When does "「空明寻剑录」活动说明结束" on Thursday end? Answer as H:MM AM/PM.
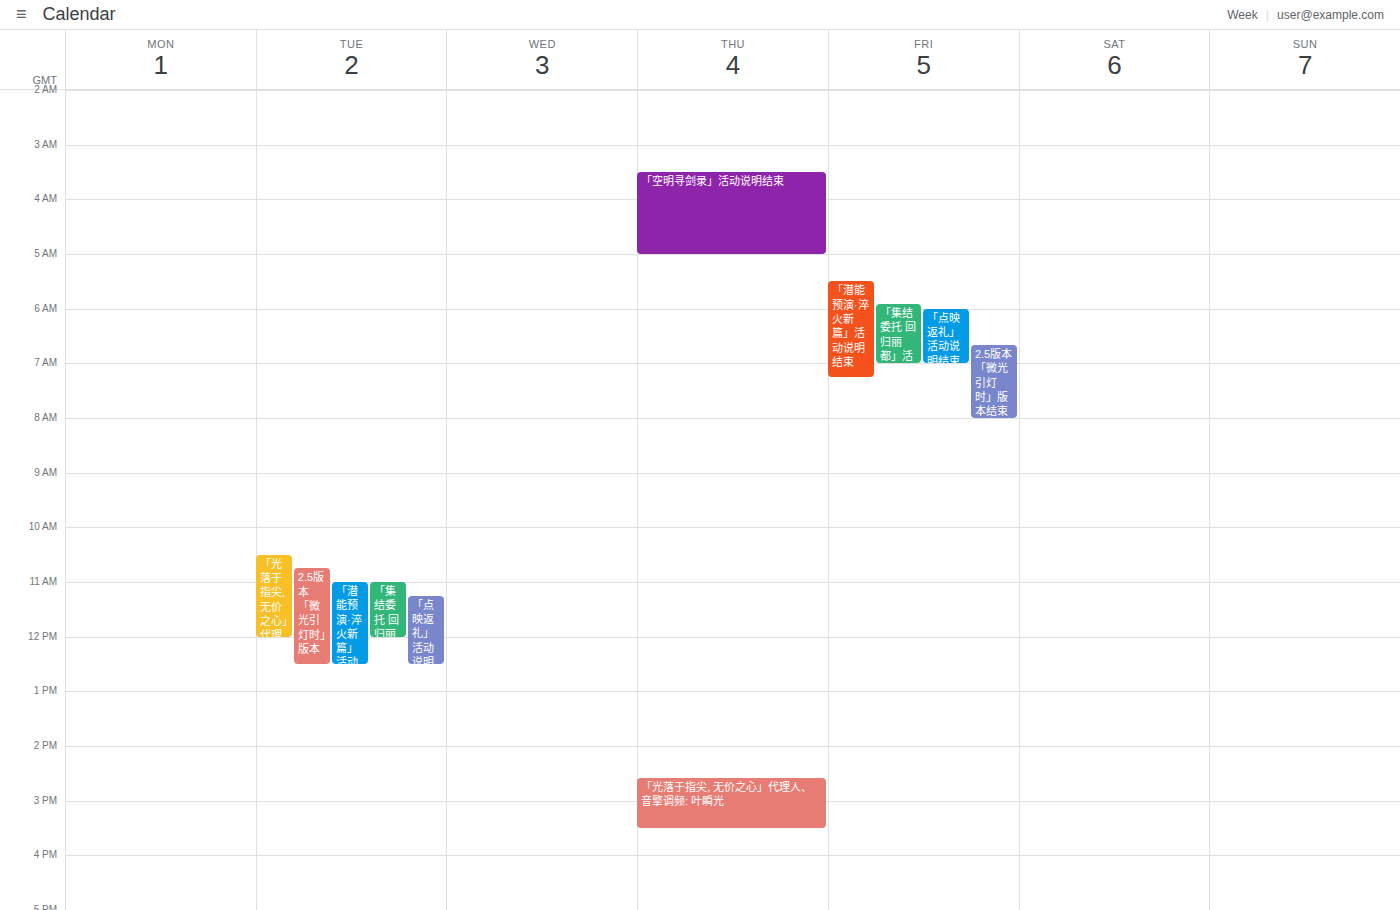
5:00 AM